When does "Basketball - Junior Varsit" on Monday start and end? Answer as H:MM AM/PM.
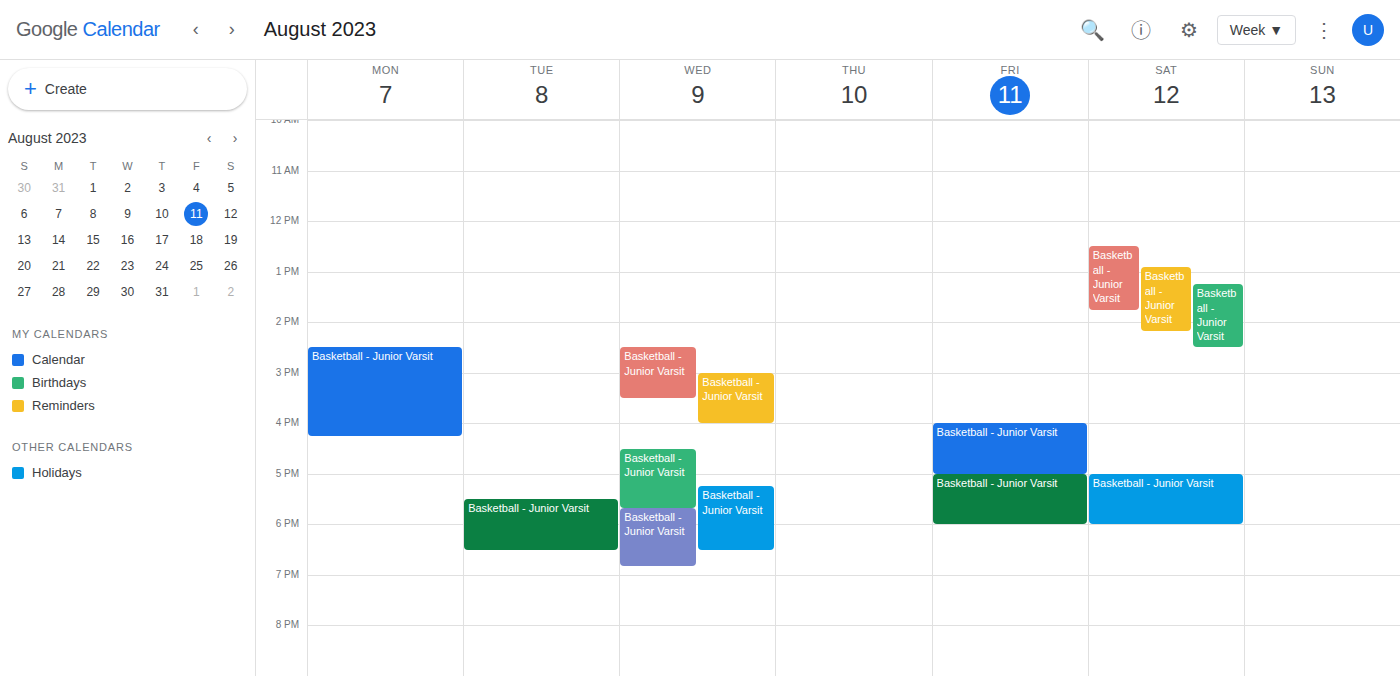
2:30 PM to 4:15 PM